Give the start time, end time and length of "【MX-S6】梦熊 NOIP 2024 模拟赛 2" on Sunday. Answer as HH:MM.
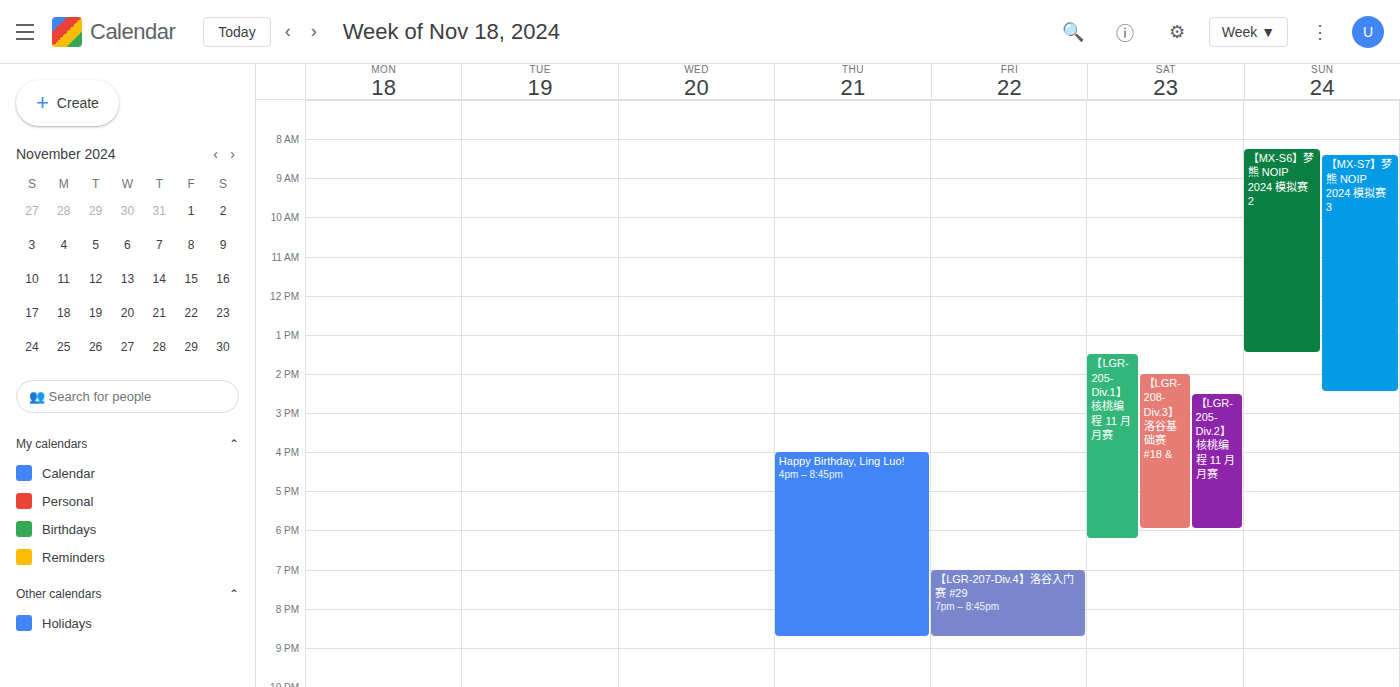
08:15 to 13:30, 5 hours 15 minutes